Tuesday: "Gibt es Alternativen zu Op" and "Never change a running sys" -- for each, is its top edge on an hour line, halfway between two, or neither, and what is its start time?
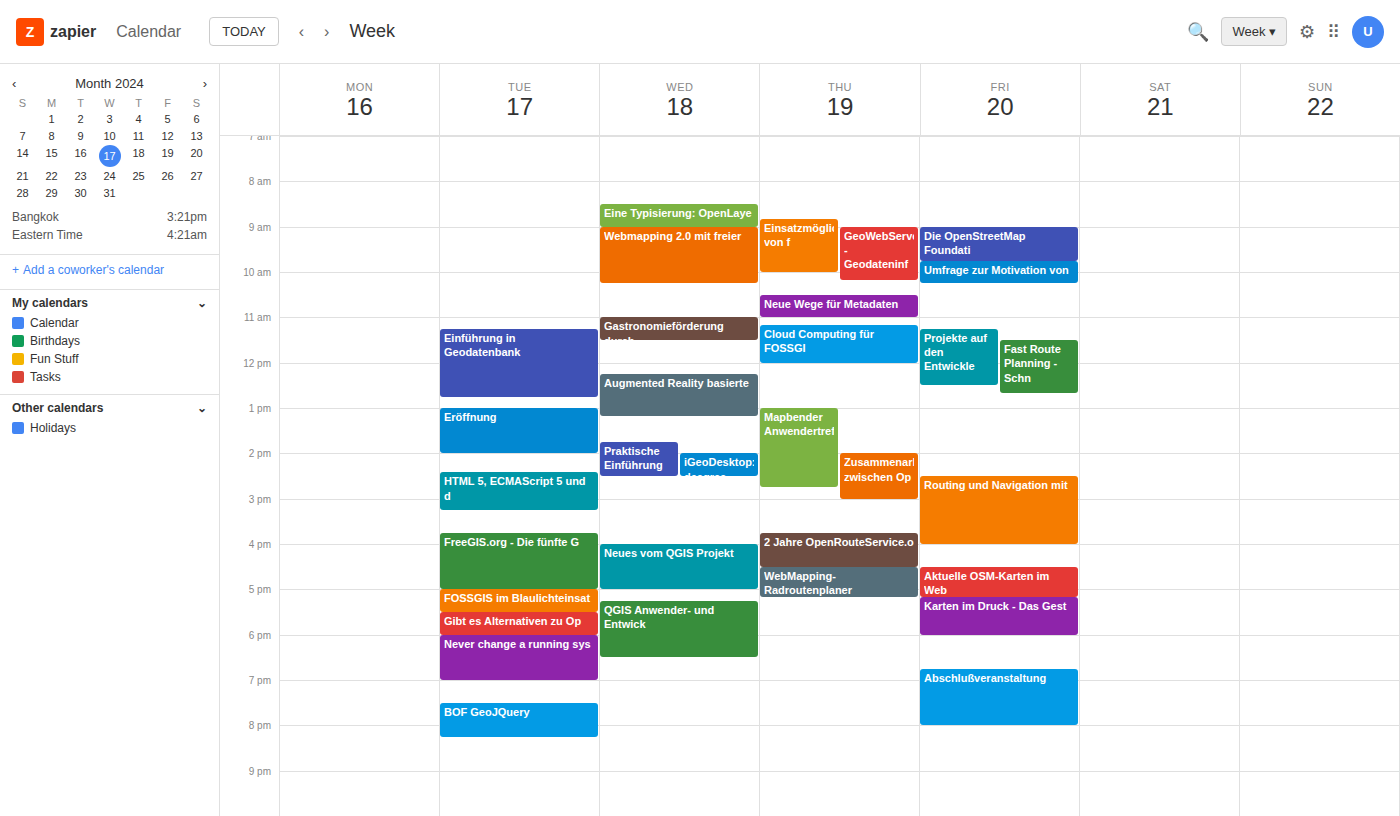
"Gibt es Alternativen zu Op": 5:30 PM, halfway between the 5 PM and 6 PM lines. "Never change a running sys": 6:00 PM, exactly on the 6 PM line.